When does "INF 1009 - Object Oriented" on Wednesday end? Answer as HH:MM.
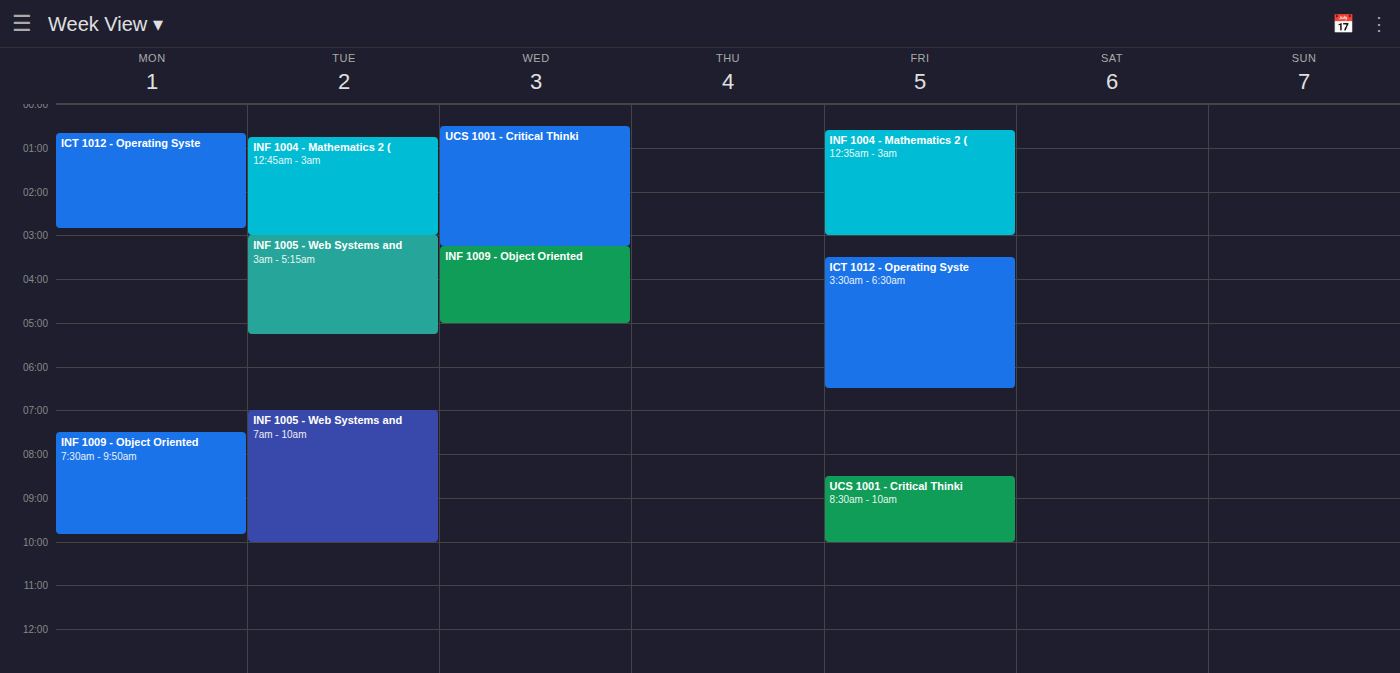
05:00